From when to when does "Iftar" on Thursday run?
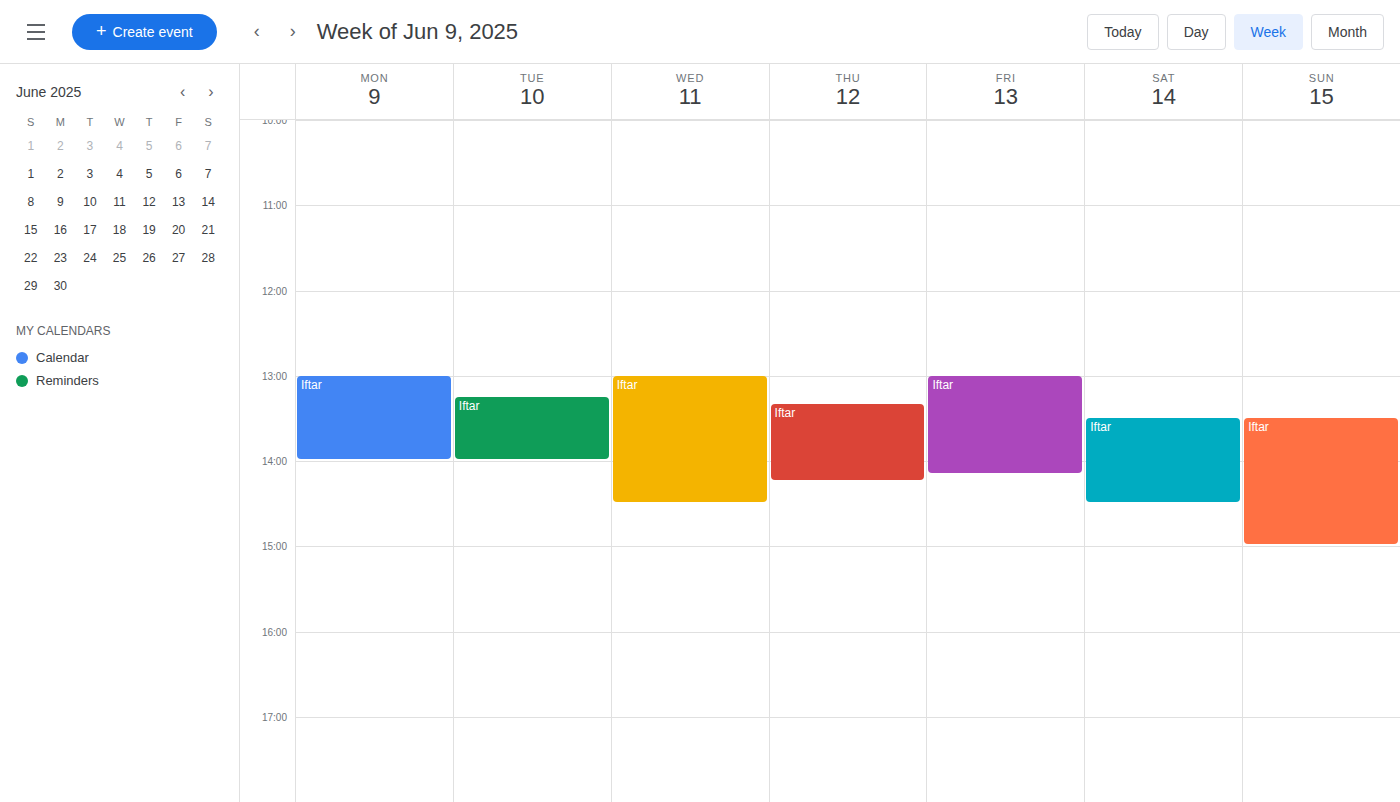
1:20 PM to 2:15 PM